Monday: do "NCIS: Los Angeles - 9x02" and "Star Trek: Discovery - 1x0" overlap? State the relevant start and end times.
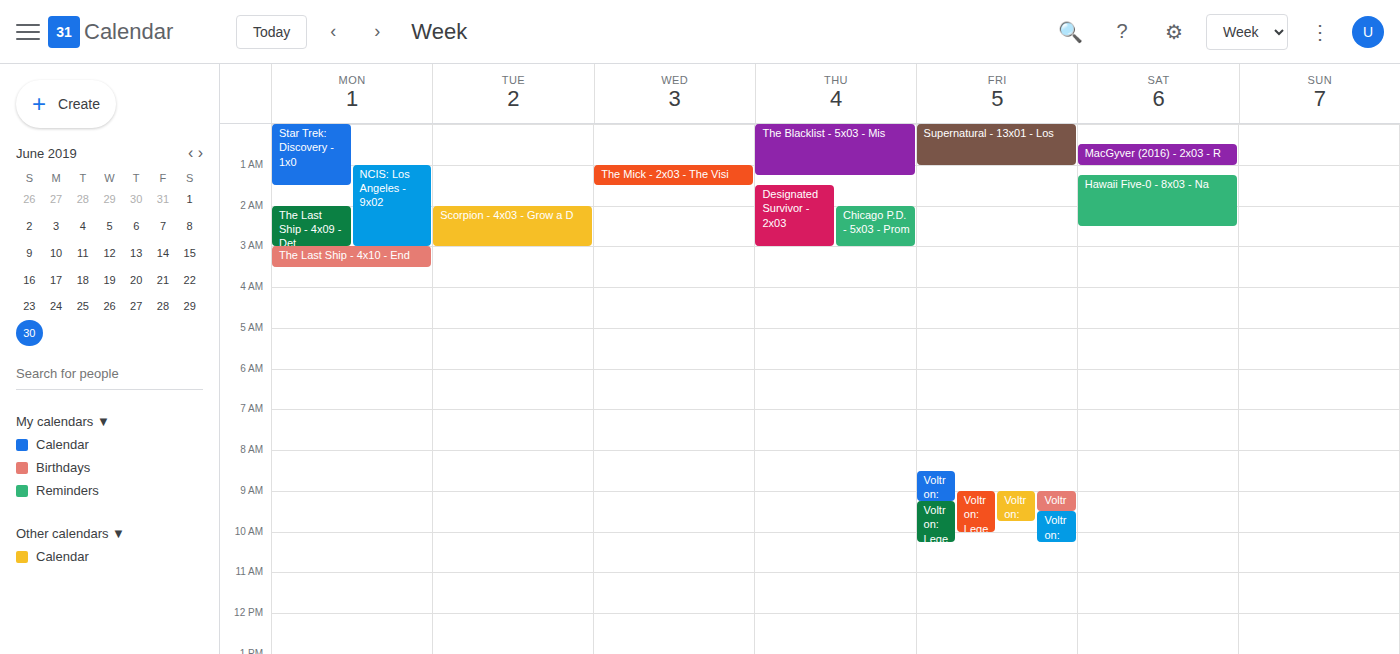
"NCIS: Los Angeles - 9x02" starts at 1:00 AM, before "Star Trek: Discovery - 1x0" ends at 1:30 AM -- they overlap.